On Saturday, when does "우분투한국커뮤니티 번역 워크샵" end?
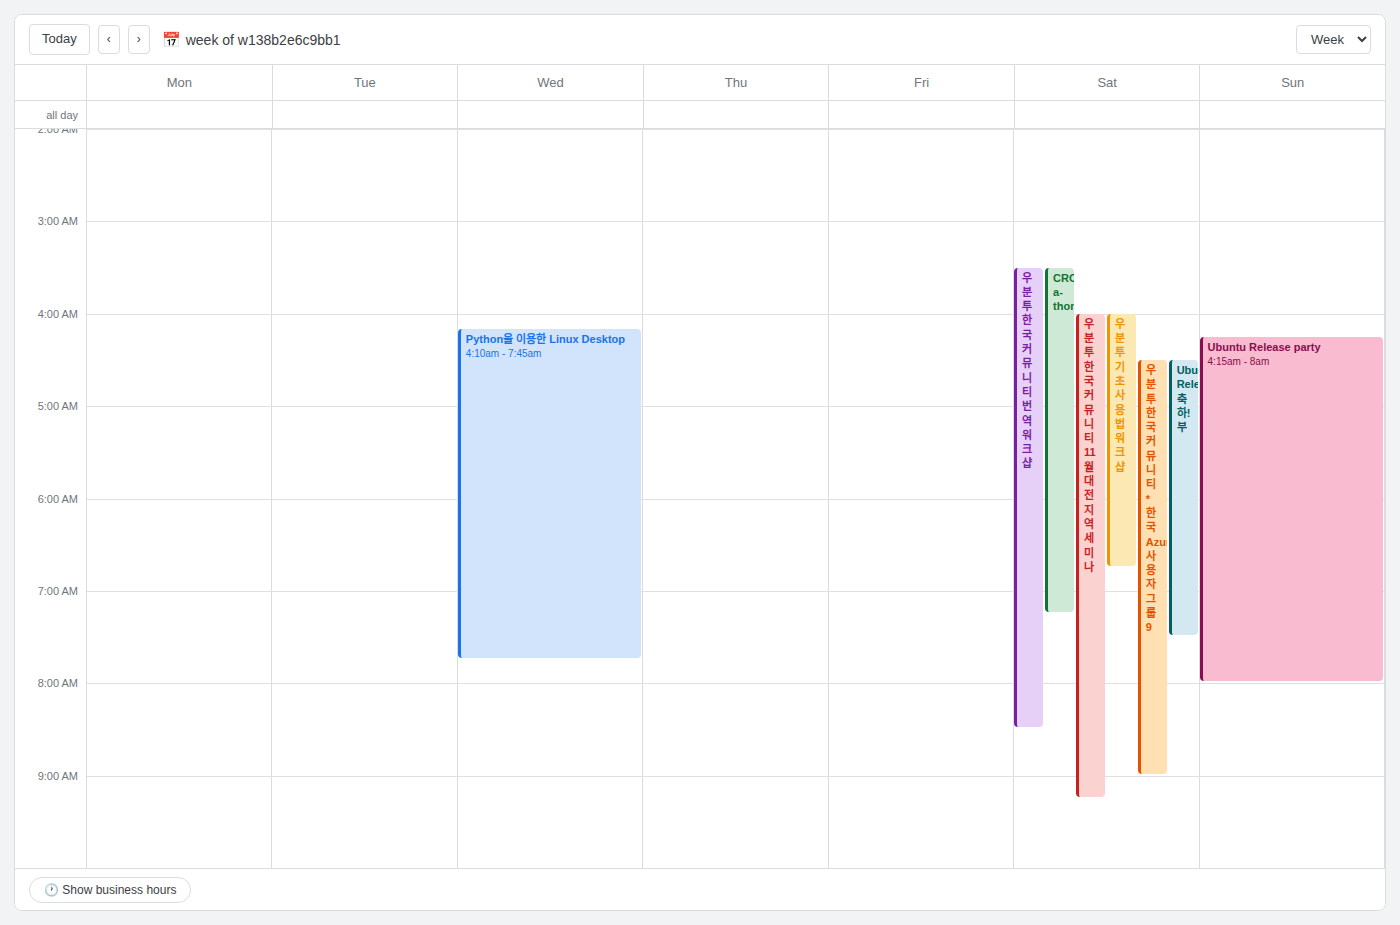
8:30 AM